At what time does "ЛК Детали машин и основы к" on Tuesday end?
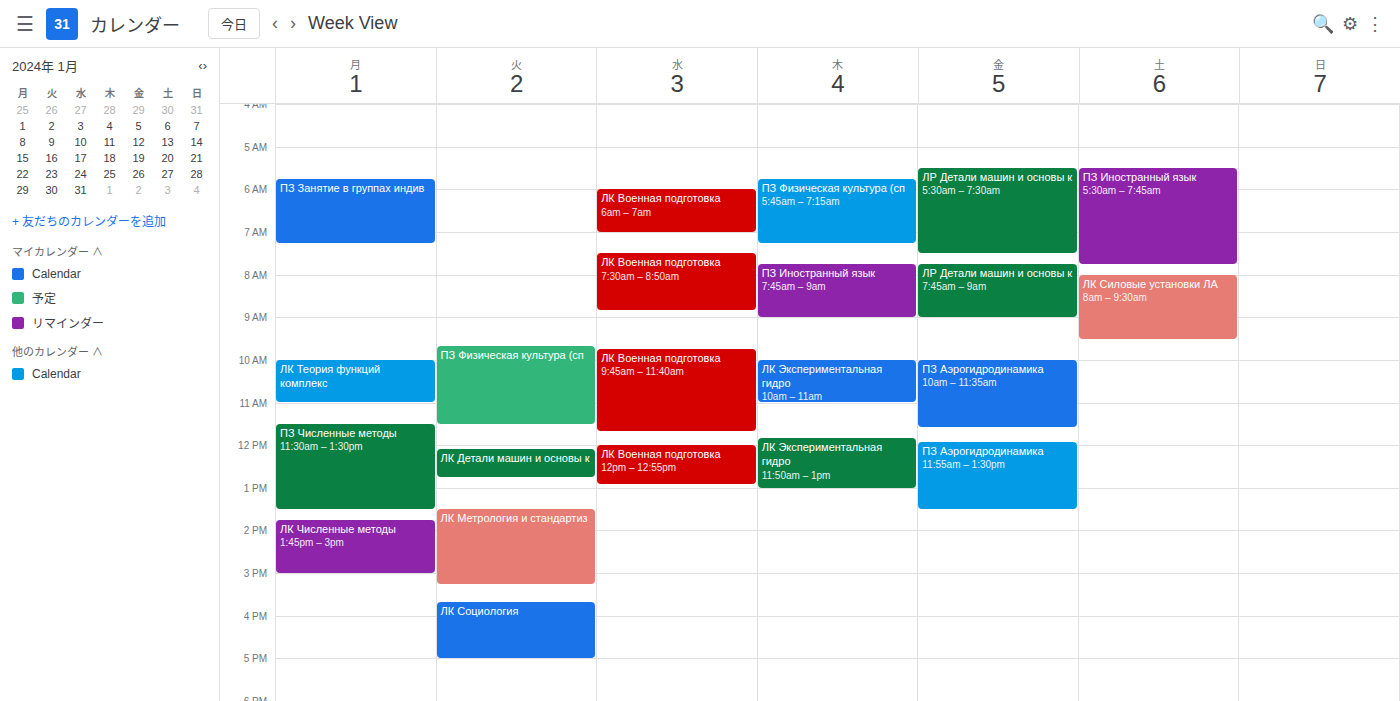
12:45 PM